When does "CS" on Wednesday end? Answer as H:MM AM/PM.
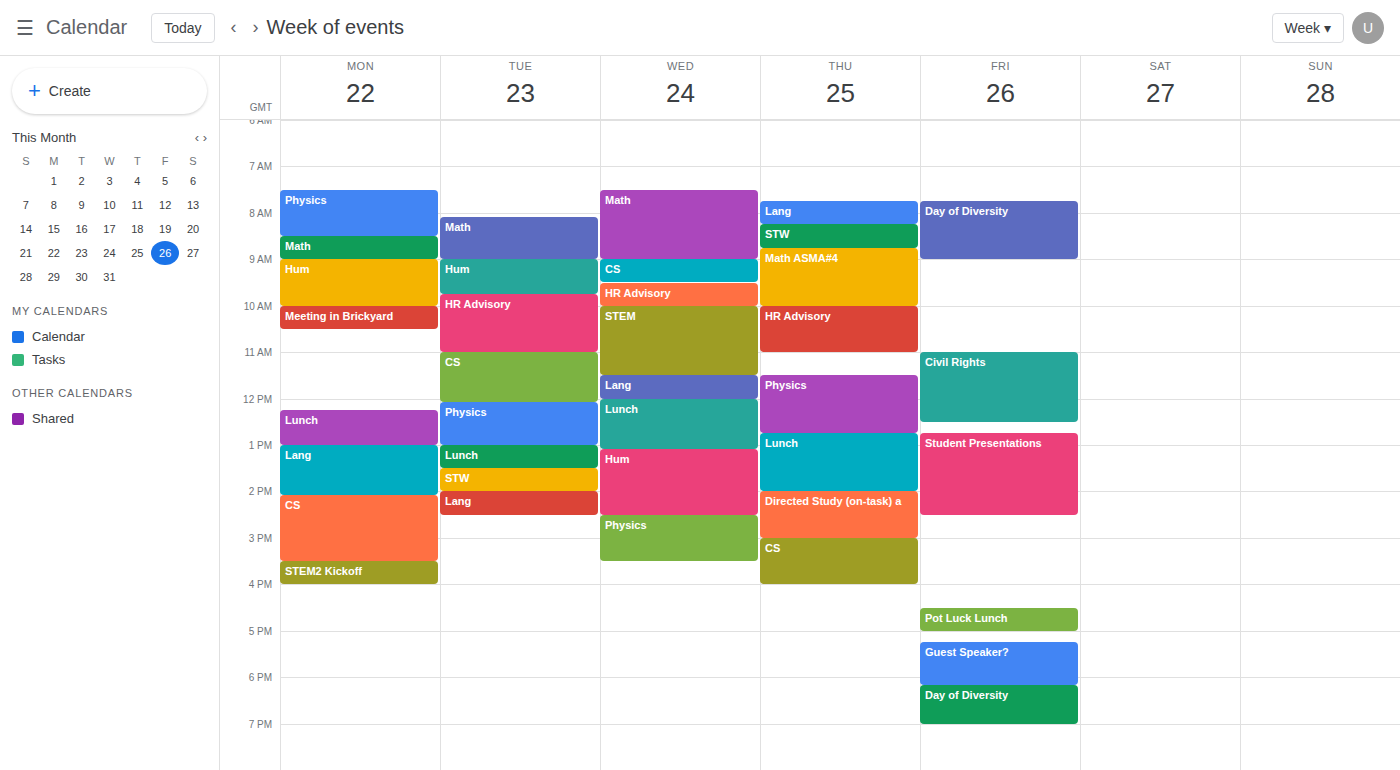
9:30 AM